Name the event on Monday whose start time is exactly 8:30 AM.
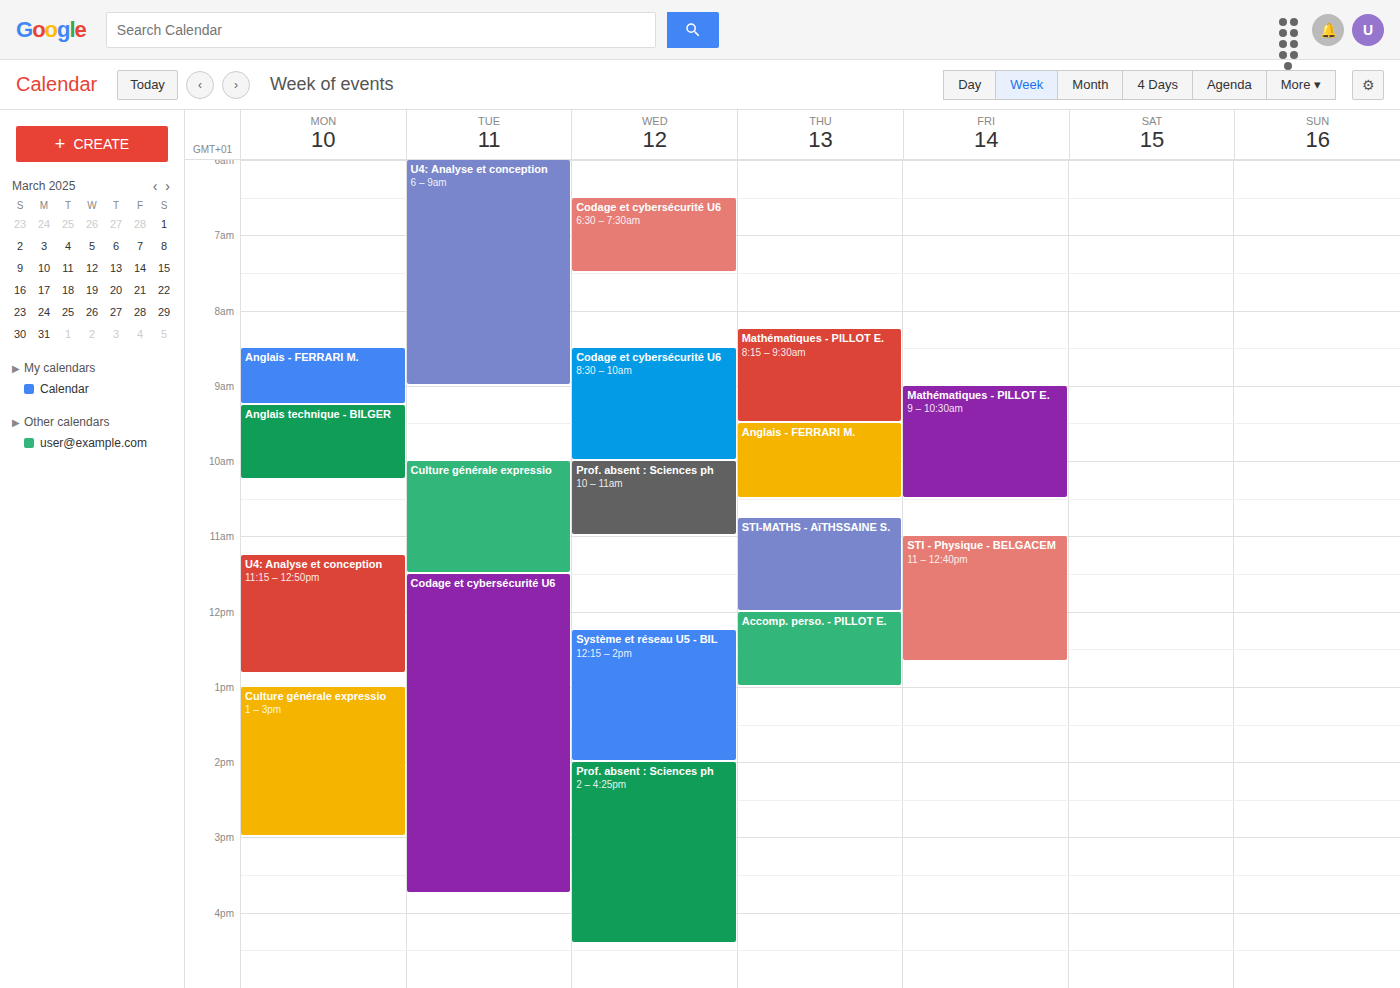
"Anglais - FERRARI M."